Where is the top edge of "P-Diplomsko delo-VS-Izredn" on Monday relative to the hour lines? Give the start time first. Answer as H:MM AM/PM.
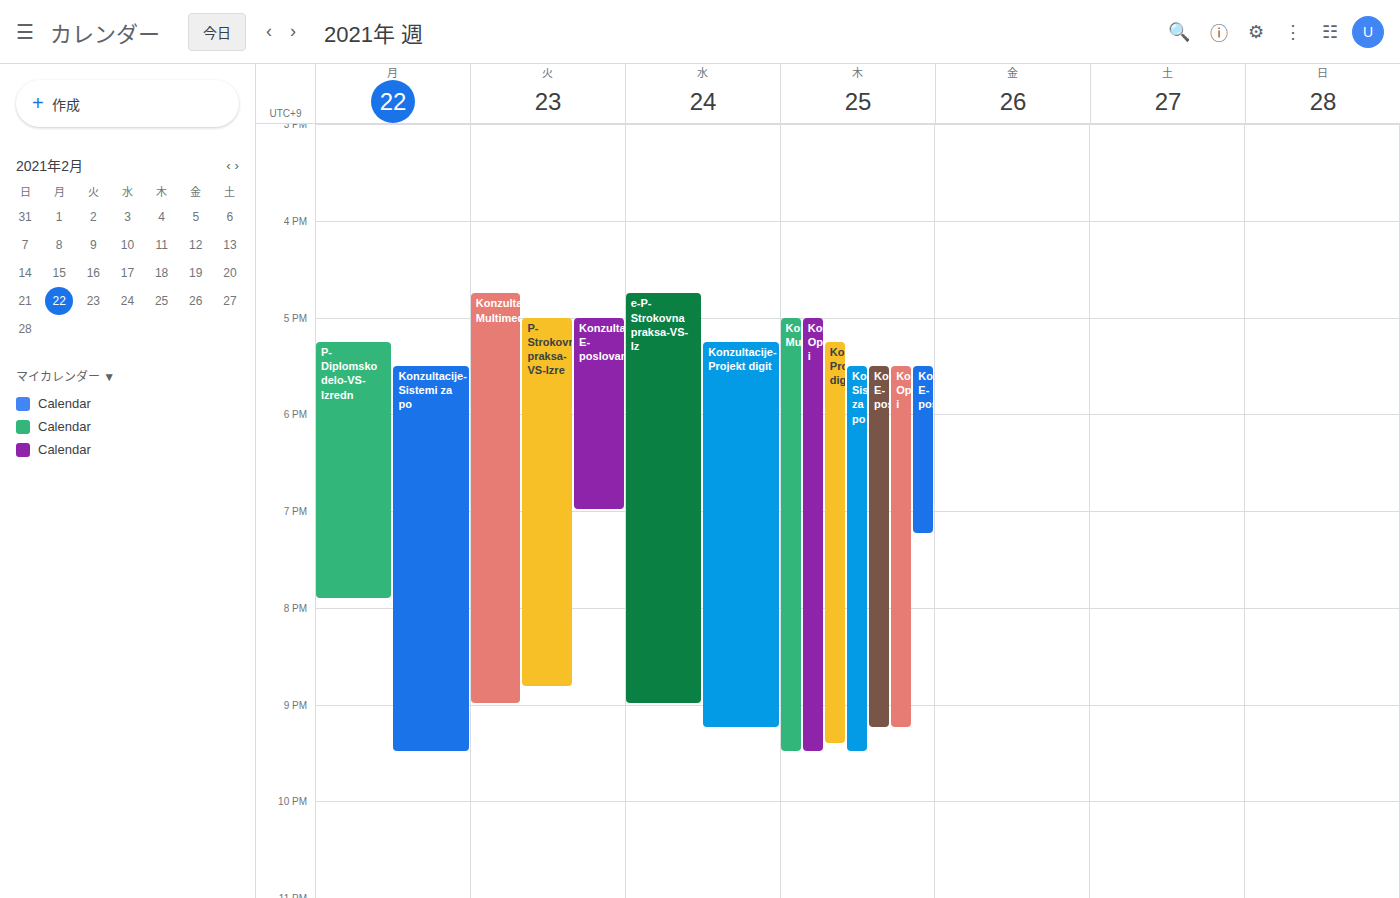
5:15 PM -- neither: a quarter of the way from the 5 PM line to the 6 PM line.